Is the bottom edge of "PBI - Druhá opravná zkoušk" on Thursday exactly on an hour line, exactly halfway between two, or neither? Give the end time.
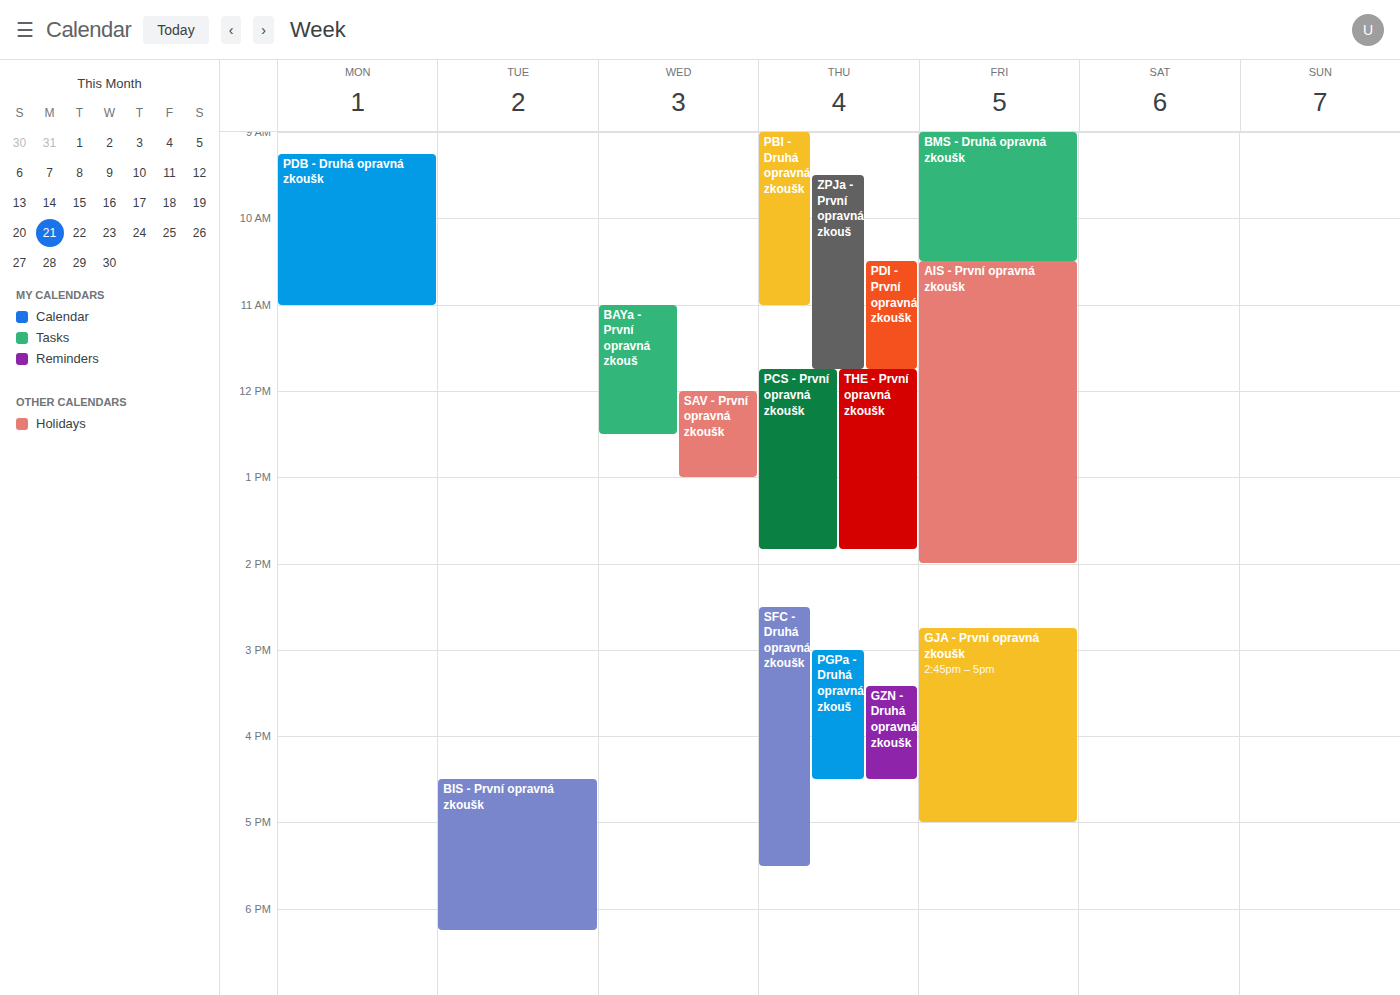
11:00 -- exactly on the 11:00 line.